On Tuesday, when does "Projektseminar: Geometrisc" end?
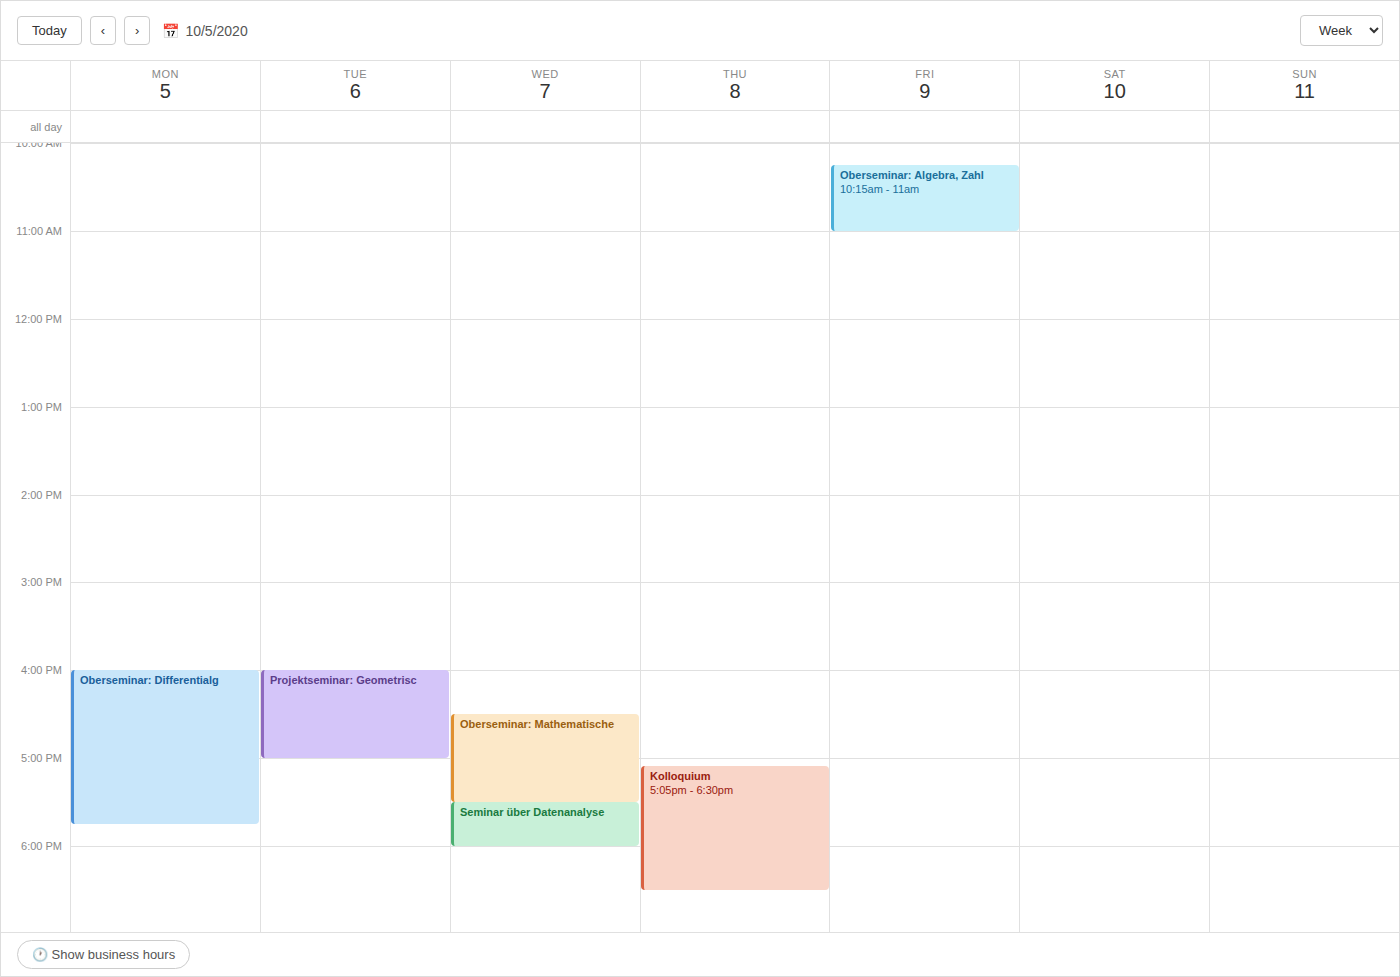
5:00 PM